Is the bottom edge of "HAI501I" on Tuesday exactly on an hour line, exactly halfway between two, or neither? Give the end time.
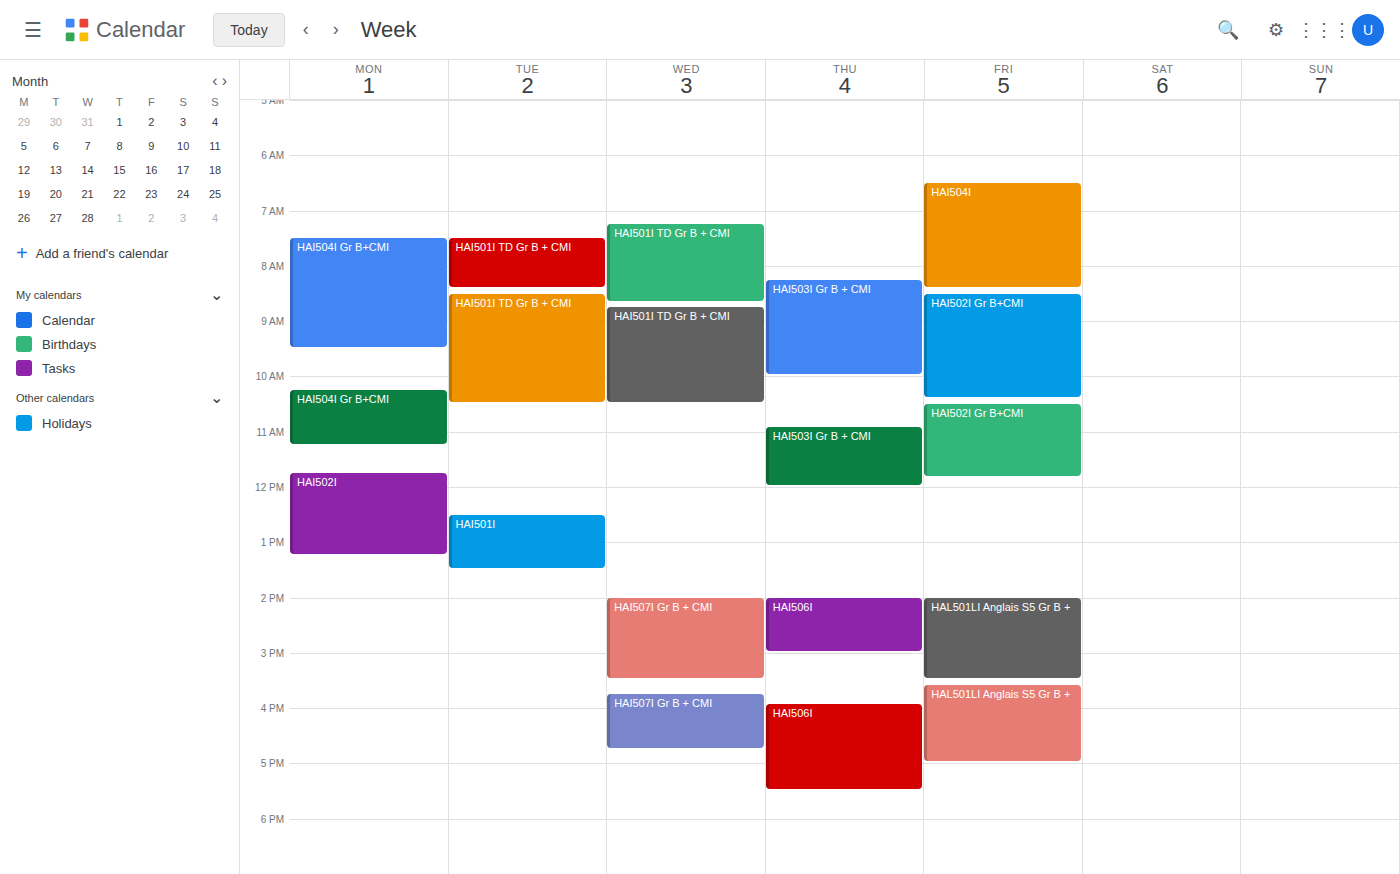
13:30 -- halfway between the 13:00 and 14:00 lines.